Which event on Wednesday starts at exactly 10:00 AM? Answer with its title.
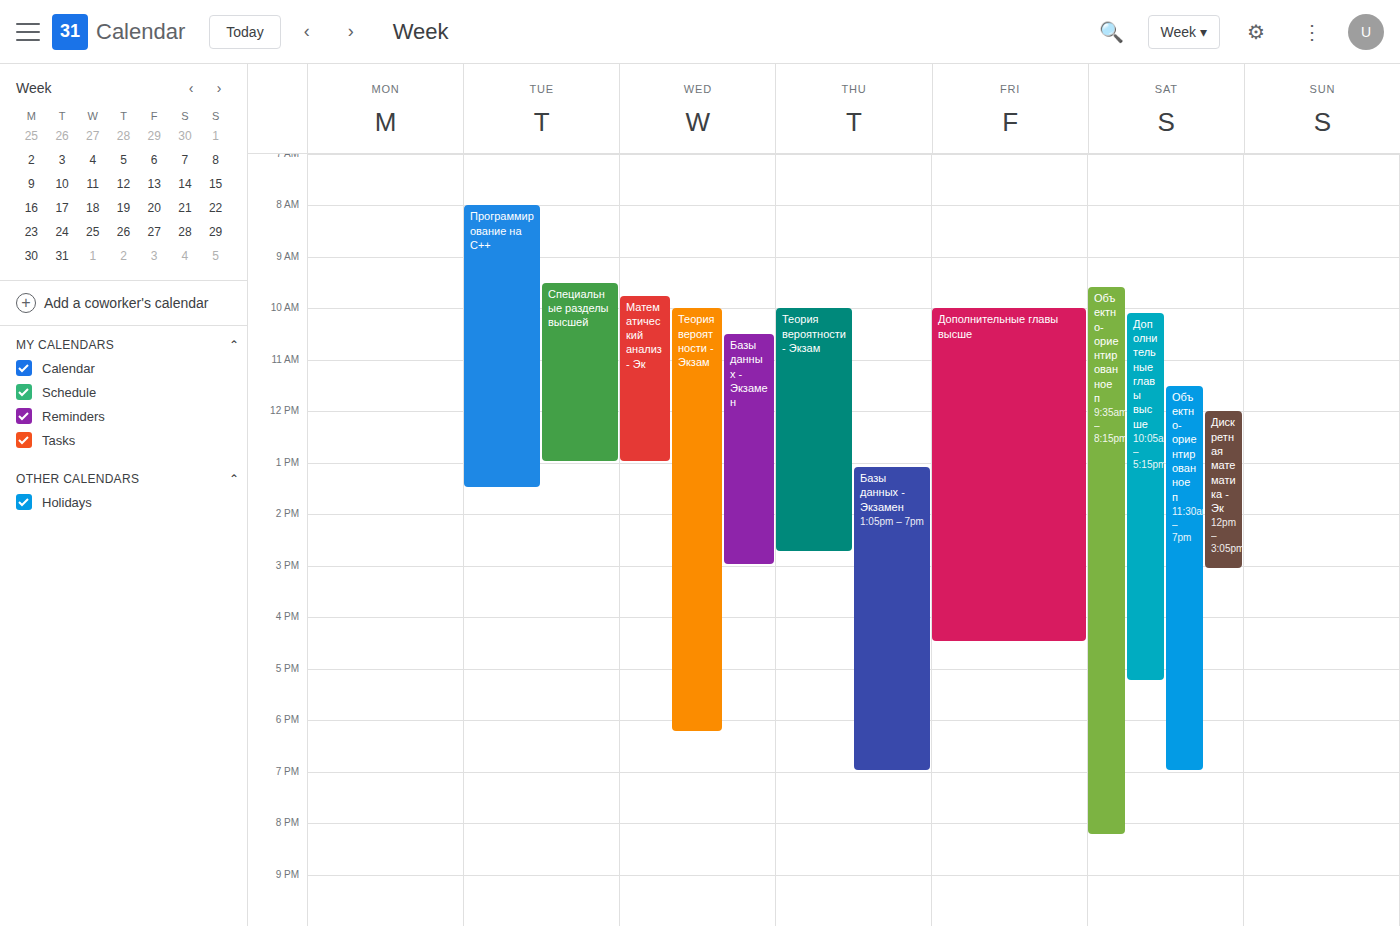
"Теория вероятности - Экзам"